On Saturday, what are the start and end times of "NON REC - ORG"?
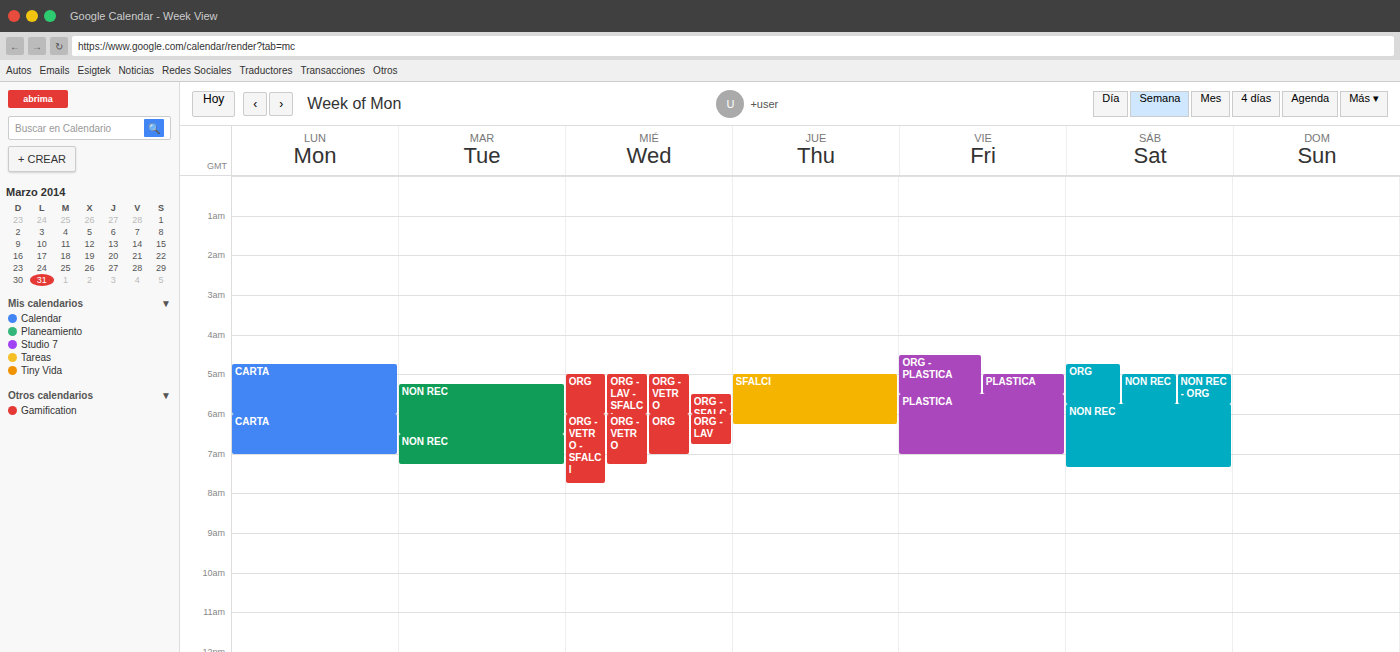
5:00 AM to 5:45 AM